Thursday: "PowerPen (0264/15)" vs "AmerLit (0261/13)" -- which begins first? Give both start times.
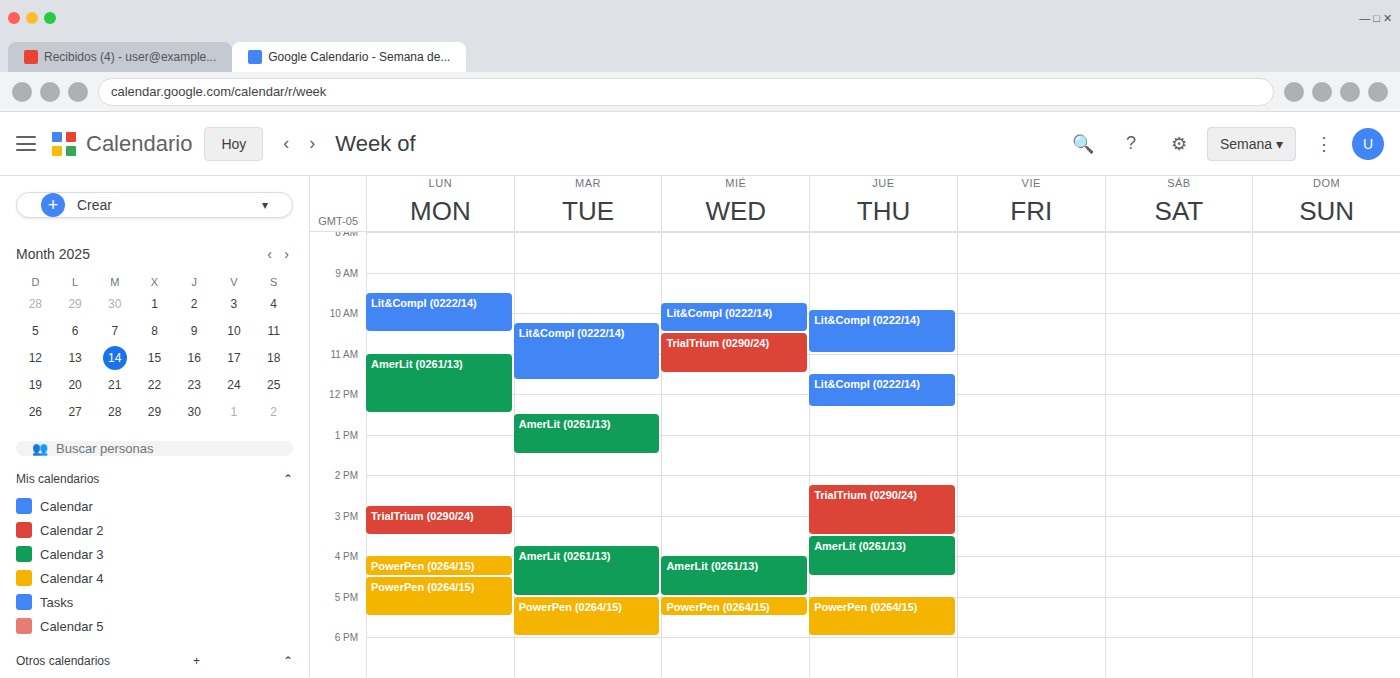
"AmerLit (0261/13)" 3:30 PM; "PowerPen (0264/15)" 5:00 PM.